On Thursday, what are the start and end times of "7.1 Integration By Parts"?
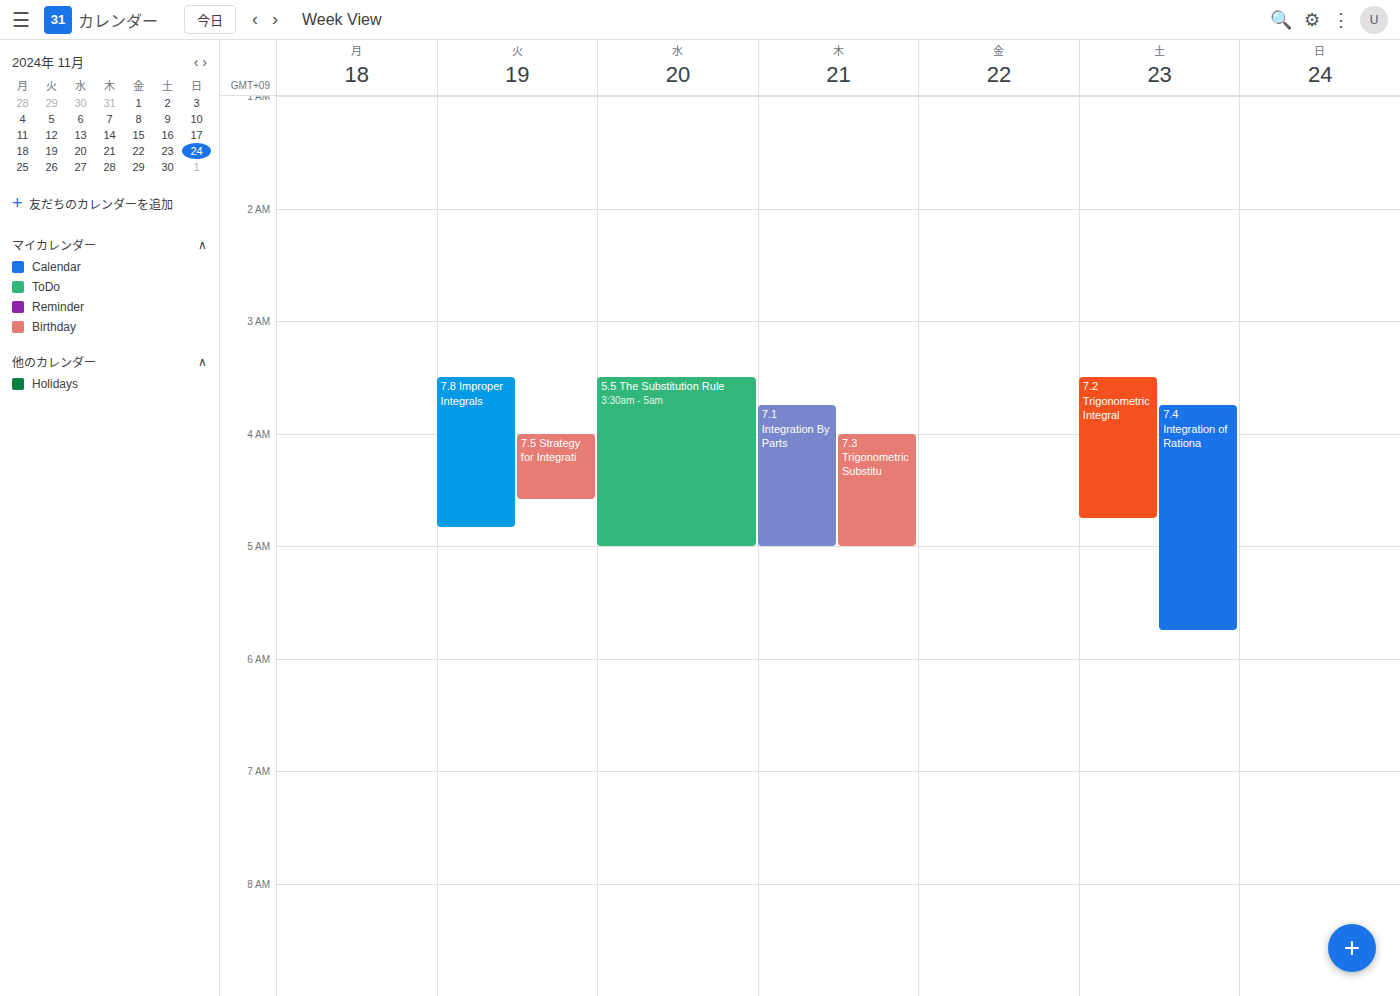
3:45 AM to 5:00 AM